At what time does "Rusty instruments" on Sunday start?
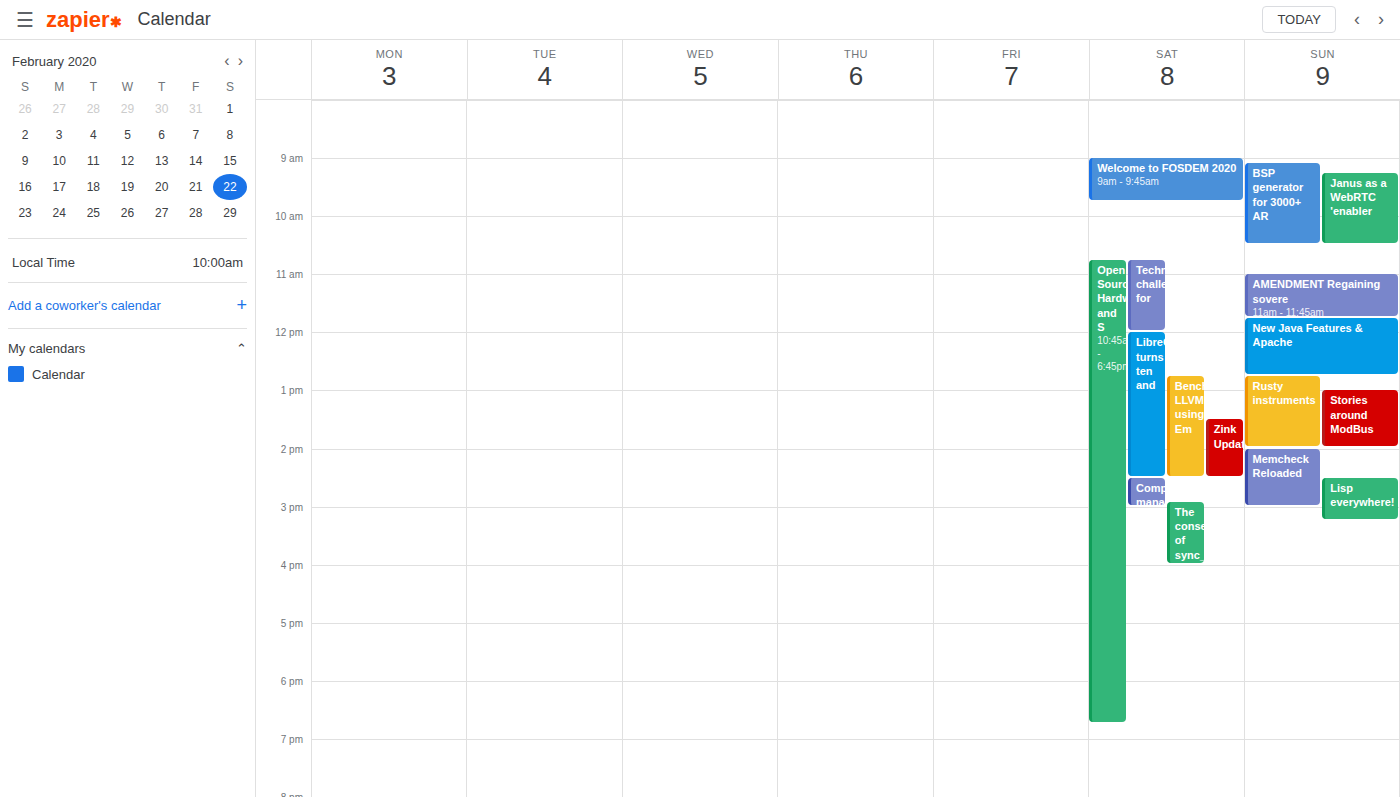
12:45 PM